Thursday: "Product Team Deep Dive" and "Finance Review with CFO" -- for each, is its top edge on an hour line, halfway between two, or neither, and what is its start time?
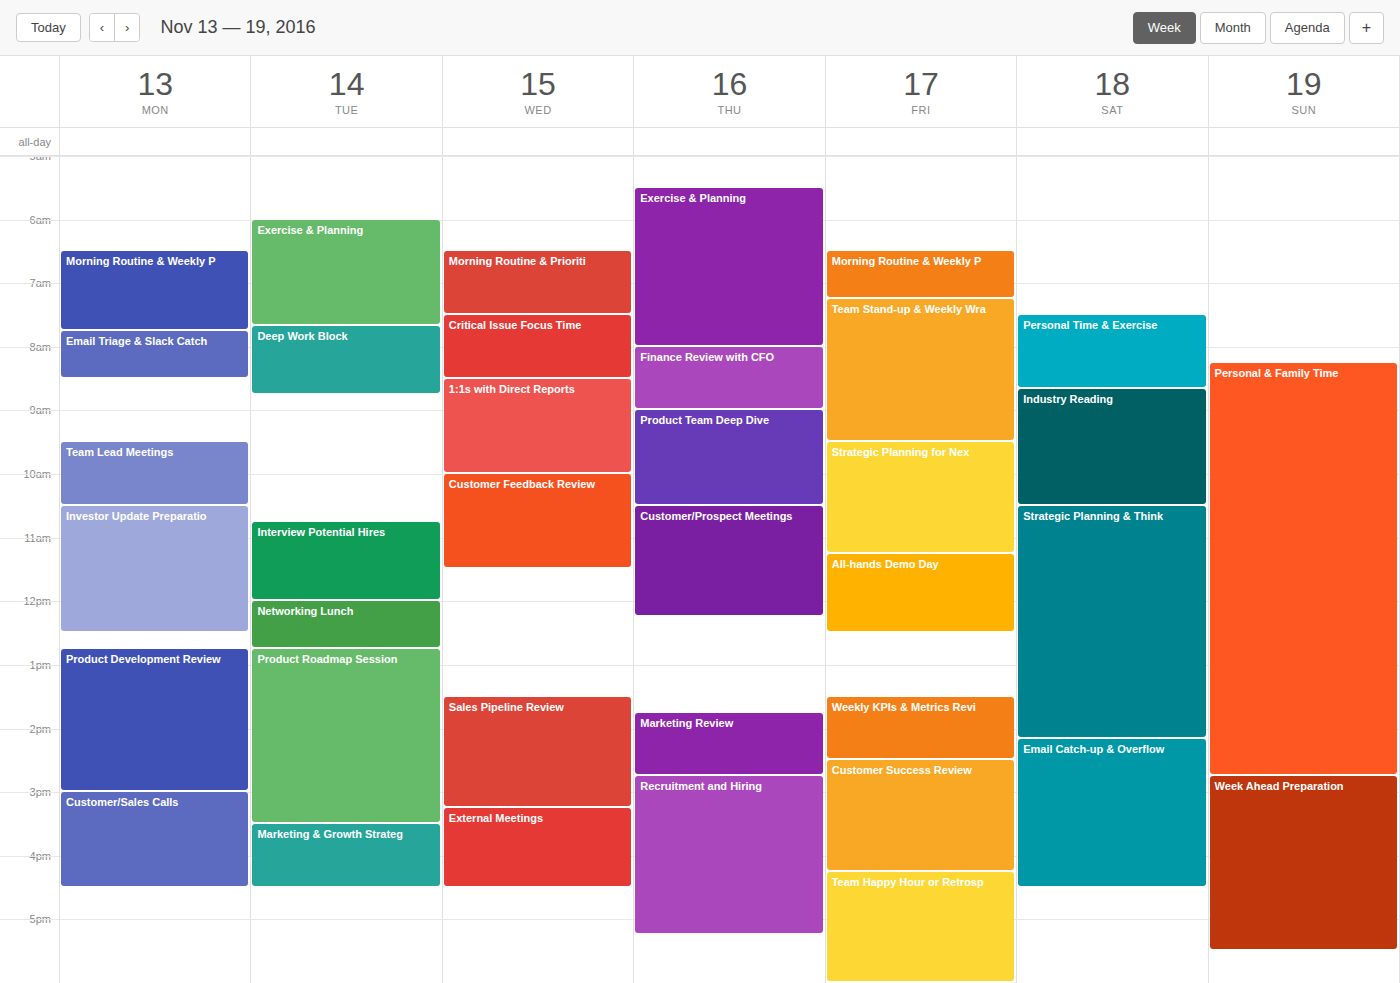
"Product Team Deep Dive": 9:00 AM, exactly on the 9 AM line. "Finance Review with CFO": 8:00 AM, exactly on the 8 AM line.